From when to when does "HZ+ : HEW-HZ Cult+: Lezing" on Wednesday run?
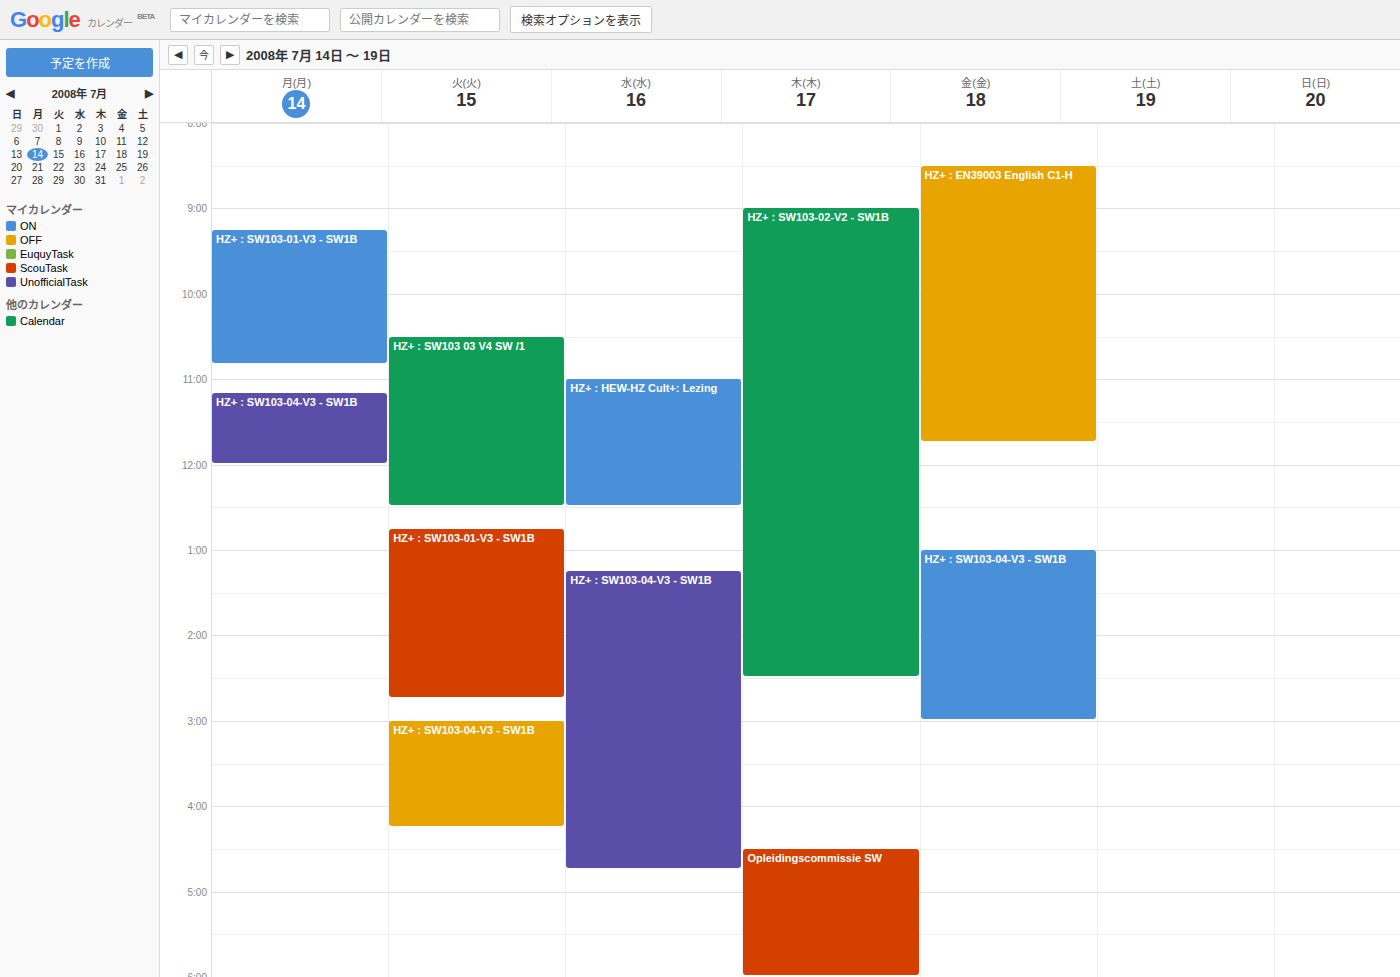
11:00 AM to 12:30 PM